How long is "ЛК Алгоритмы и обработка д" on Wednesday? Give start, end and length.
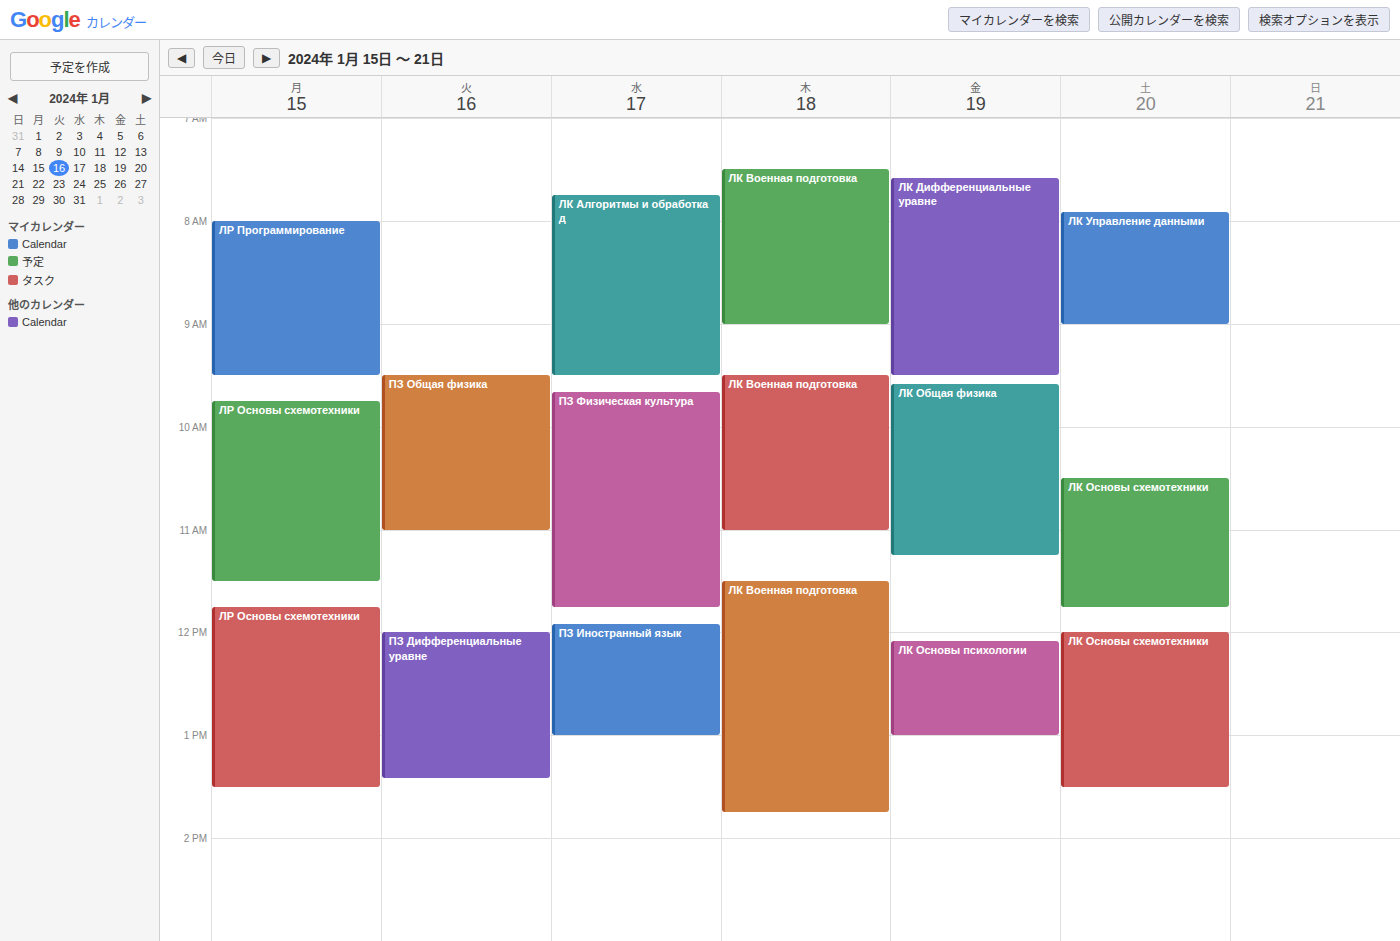
7:45 AM to 9:30 AM, 1 hour 45 minutes